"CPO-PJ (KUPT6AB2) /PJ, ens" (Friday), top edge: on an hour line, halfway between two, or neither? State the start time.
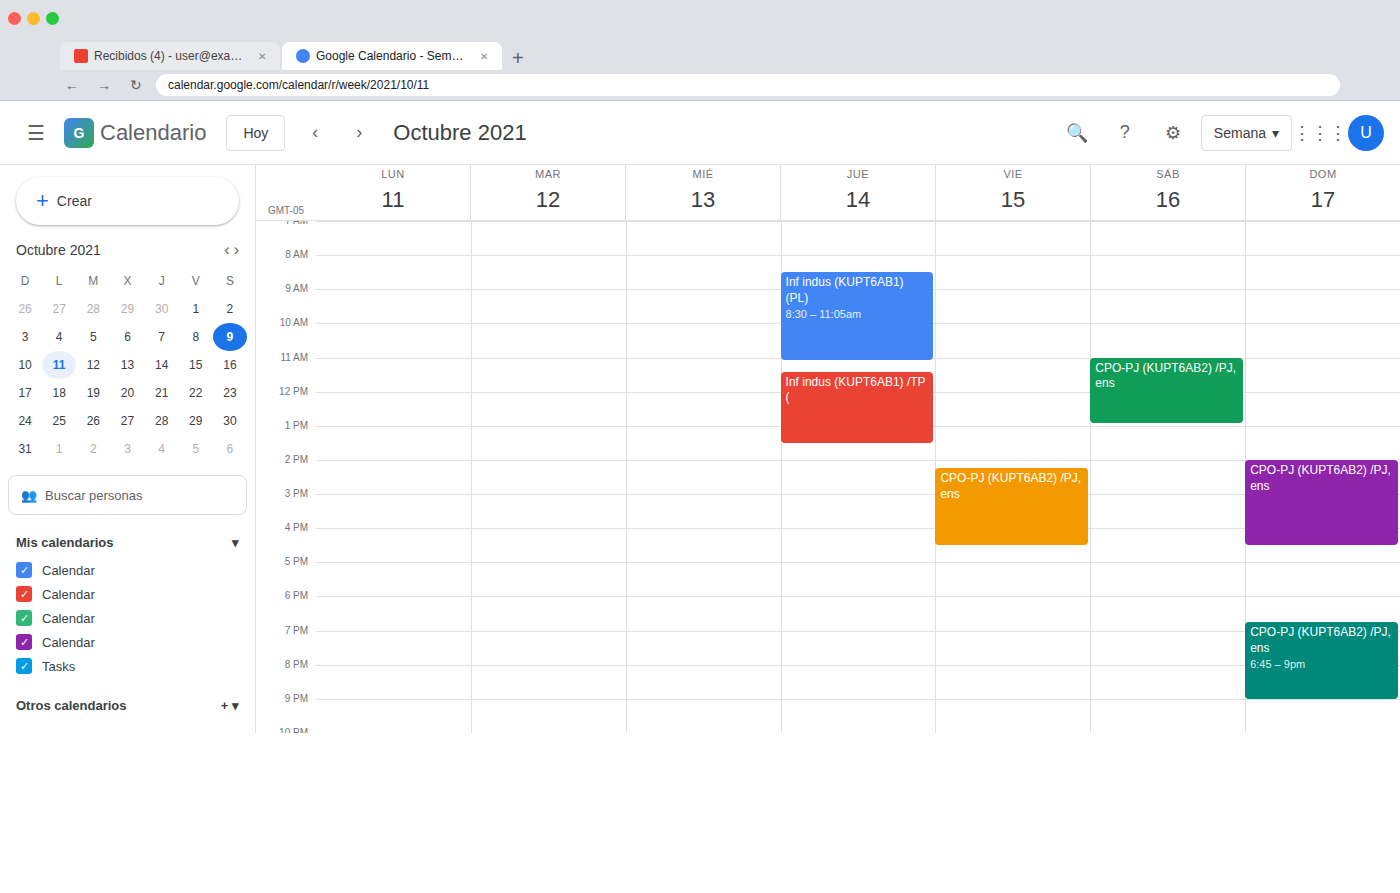
2:15 PM -- neither: a quarter of the way from the 2 PM line to the 3 PM line.